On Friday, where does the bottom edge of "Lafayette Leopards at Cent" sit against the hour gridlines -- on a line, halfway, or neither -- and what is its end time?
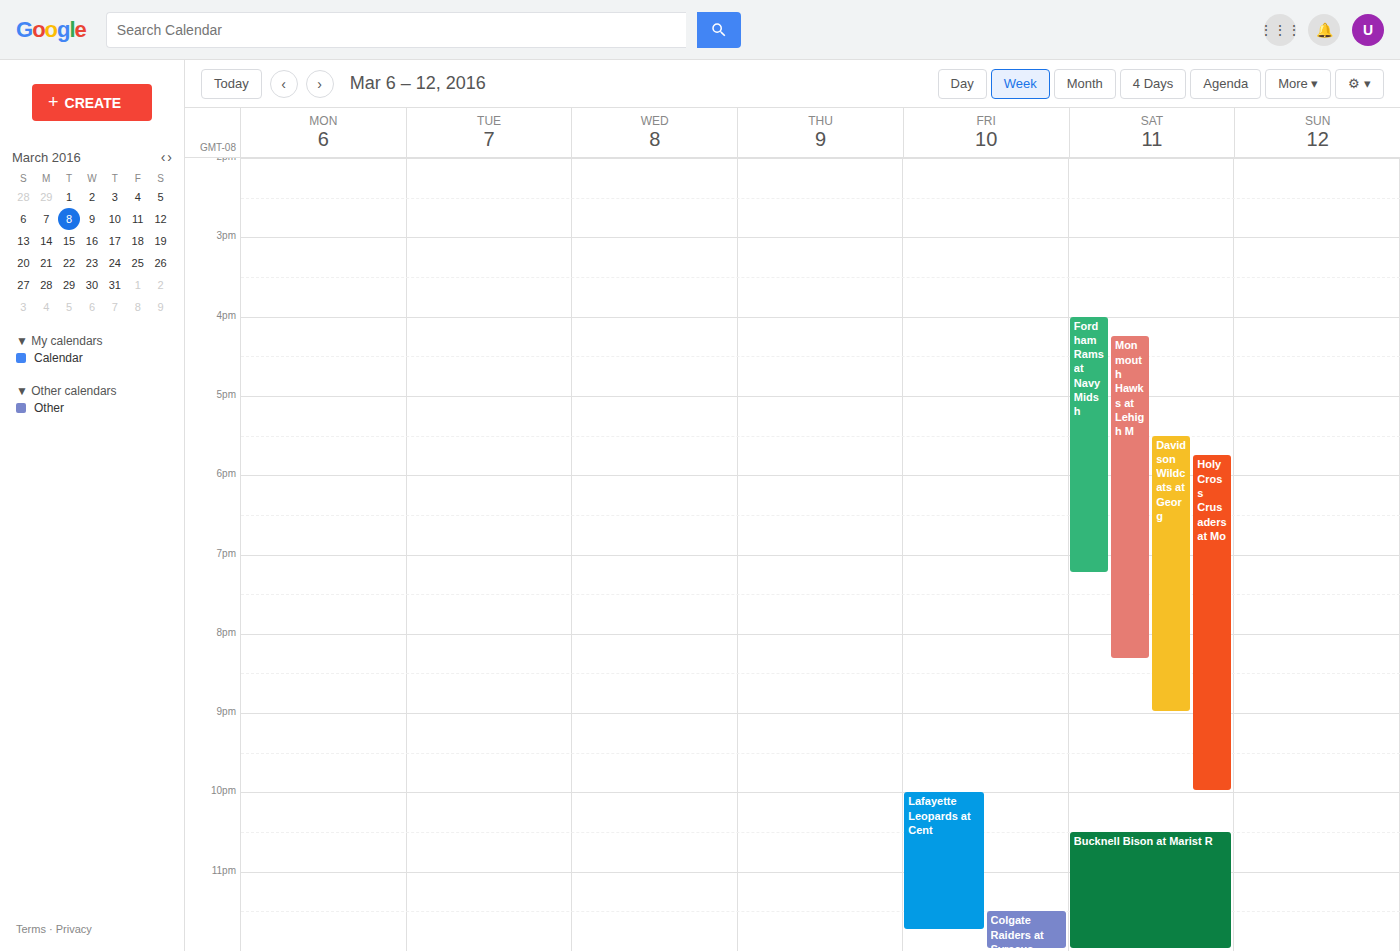
11:45 PM -- neither: three quarters of the way from the 11 PM line to the 12 AM line.